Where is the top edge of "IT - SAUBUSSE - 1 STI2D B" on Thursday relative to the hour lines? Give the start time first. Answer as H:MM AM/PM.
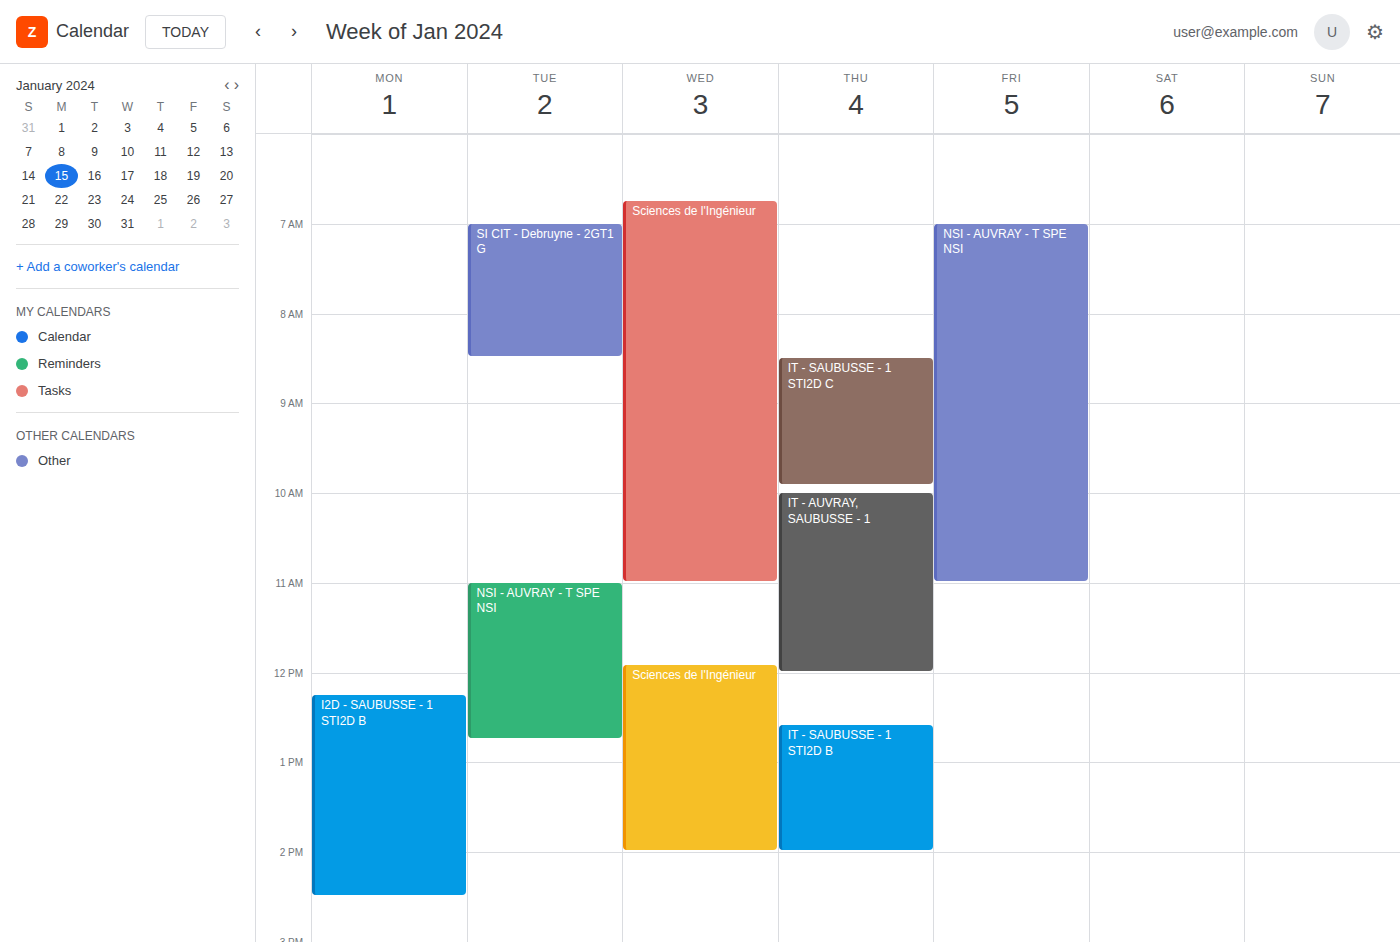
12:35 PM -- neither: 35 minutes below the 12 PM line and 25 minutes above the 1 PM line.